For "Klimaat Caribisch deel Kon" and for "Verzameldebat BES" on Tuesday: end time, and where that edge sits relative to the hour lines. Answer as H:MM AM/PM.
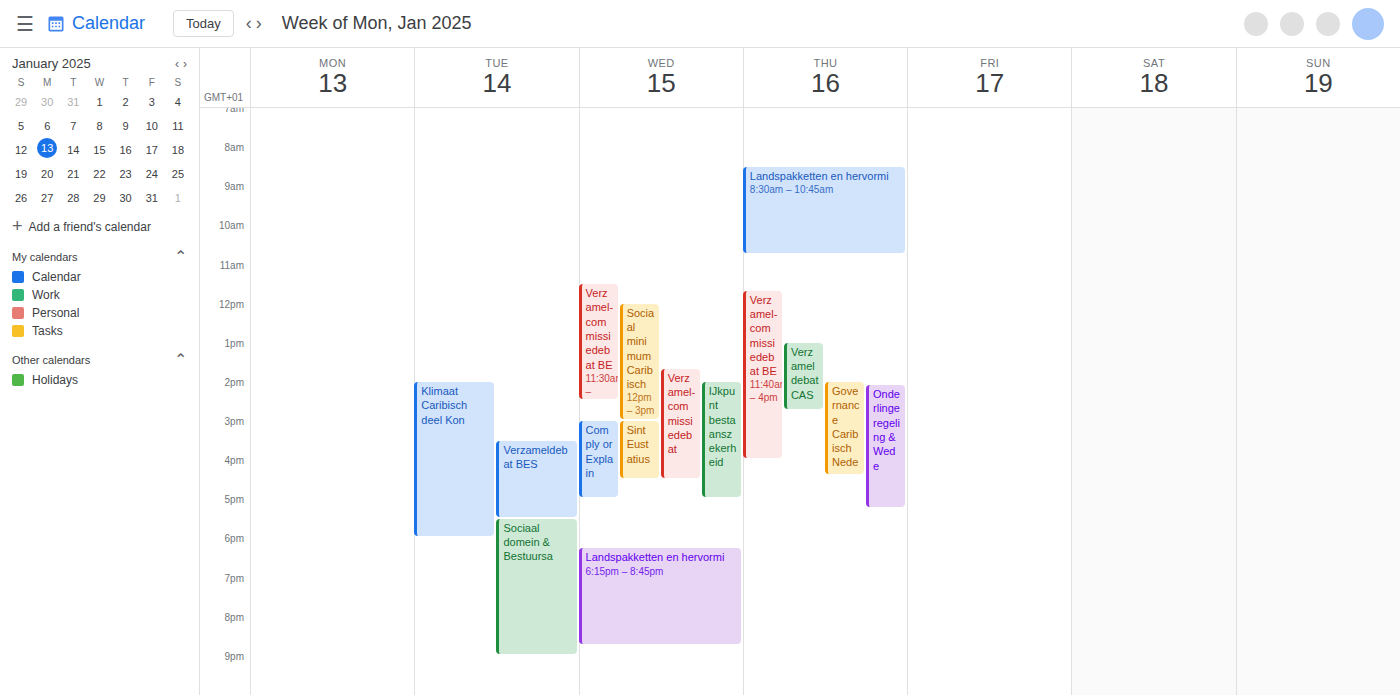
"Klimaat Caribisch deel Kon": 6:00 PM, exactly on the 6 PM line. "Verzameldebat BES": 5:30 PM, halfway between the 5 PM and 6 PM lines.